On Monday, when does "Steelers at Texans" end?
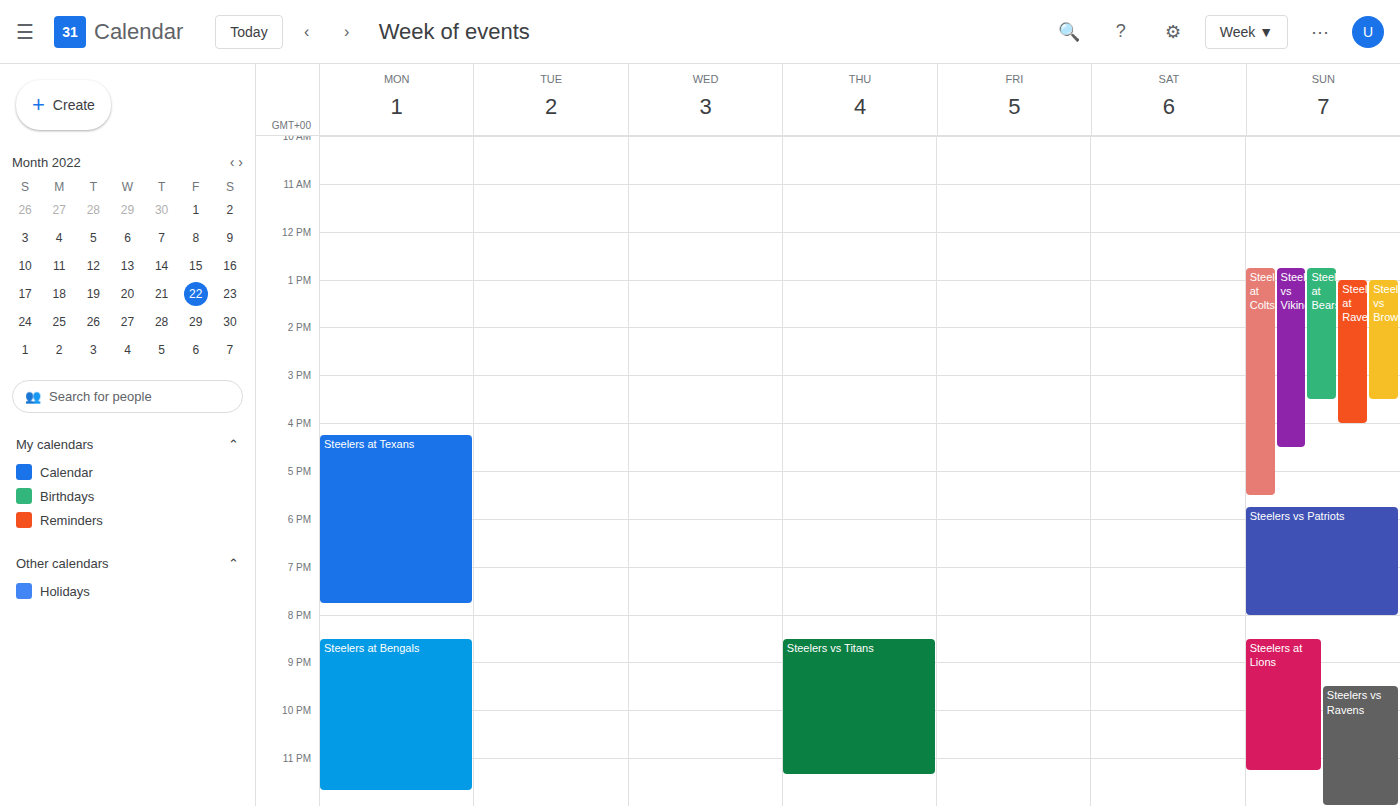
7:45 PM